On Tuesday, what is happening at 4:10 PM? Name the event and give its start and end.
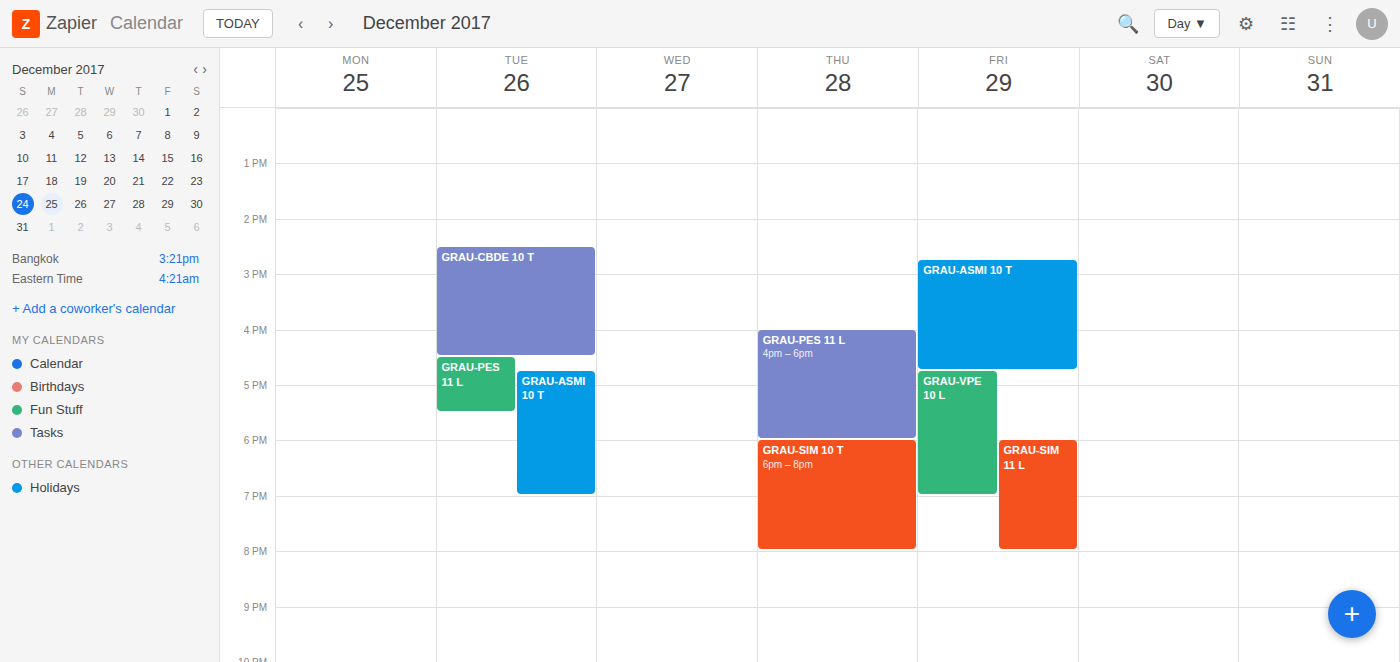
"GRAU-CBDE 10 T", 2:30 PM to 4:30 PM